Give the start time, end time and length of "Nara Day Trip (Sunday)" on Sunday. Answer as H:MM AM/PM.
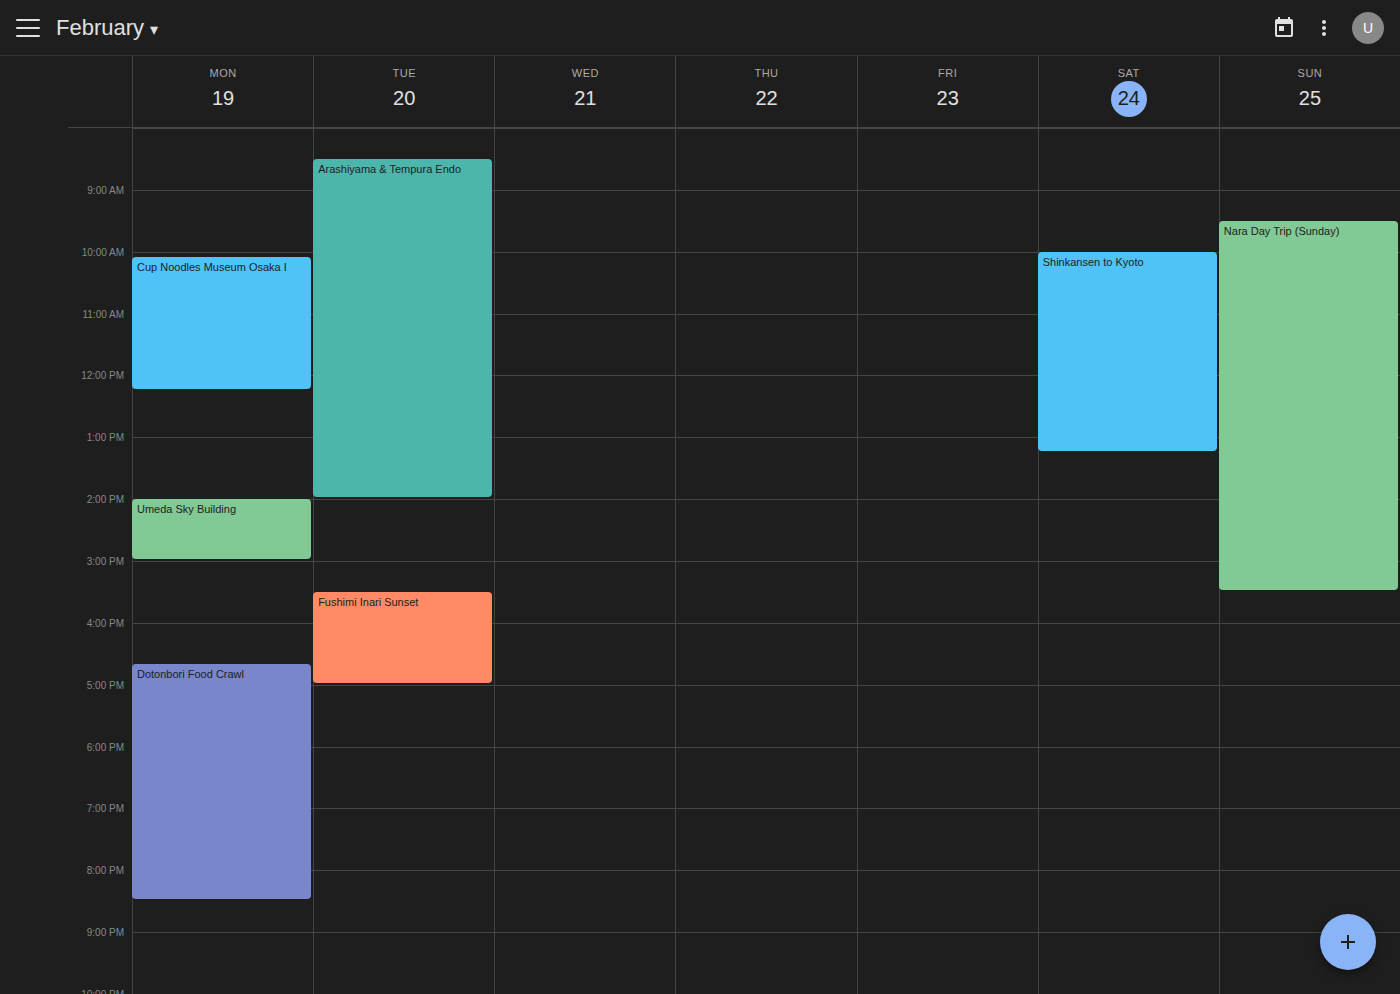
9:30 AM to 3:30 PM, 6 hours